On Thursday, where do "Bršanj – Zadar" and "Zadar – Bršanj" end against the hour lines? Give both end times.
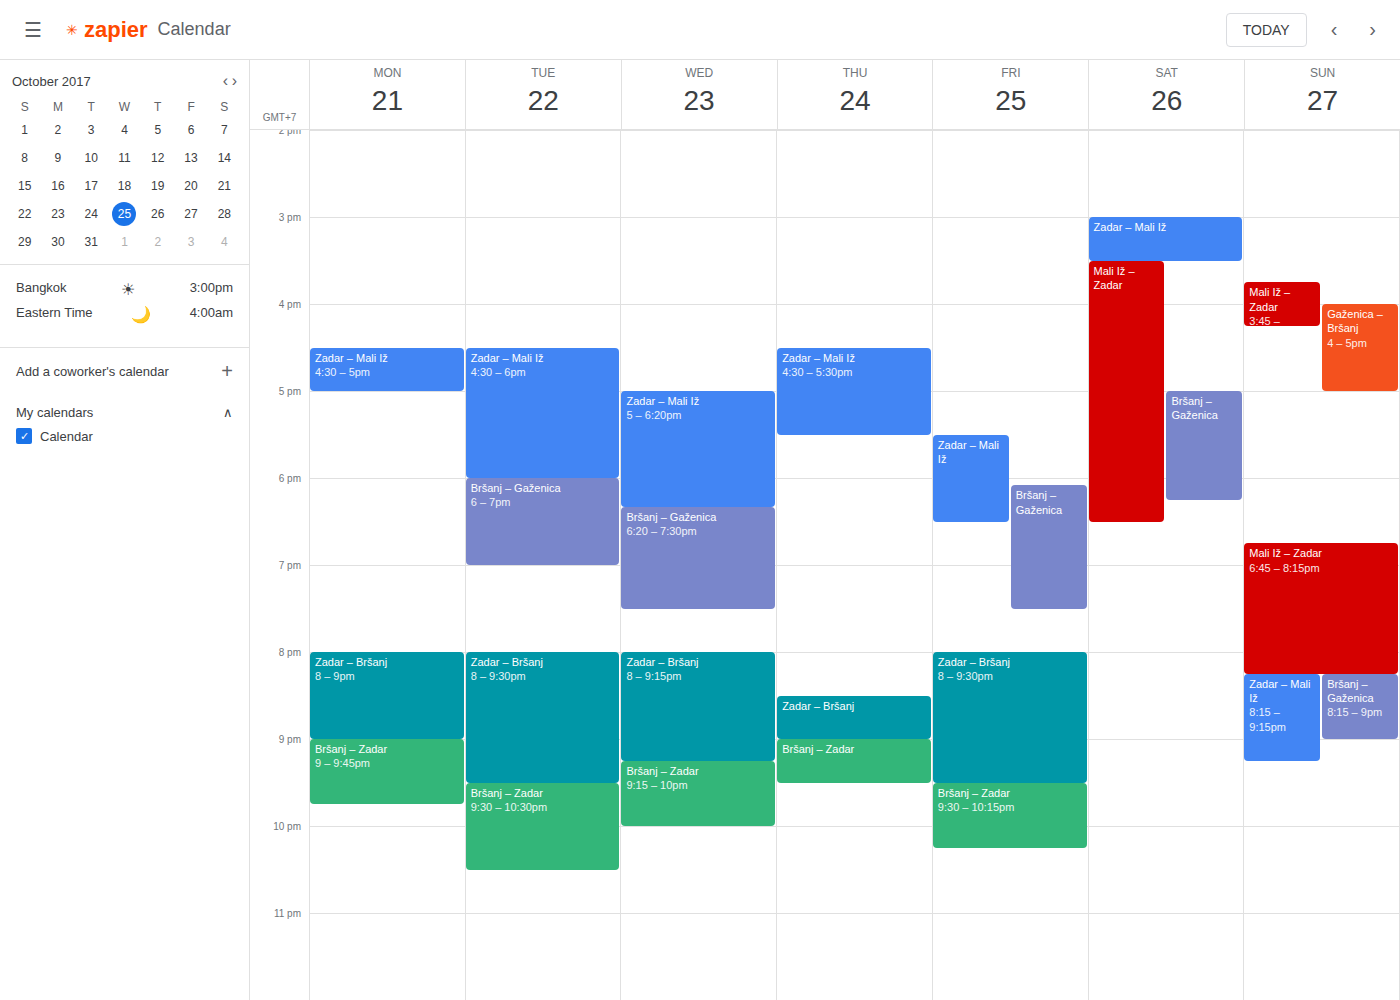
"Bršanj – Zadar": 21:30, halfway between the 21:00 and 22:00 lines. "Zadar – Bršanj": 21:00, exactly on the 21:00 line.